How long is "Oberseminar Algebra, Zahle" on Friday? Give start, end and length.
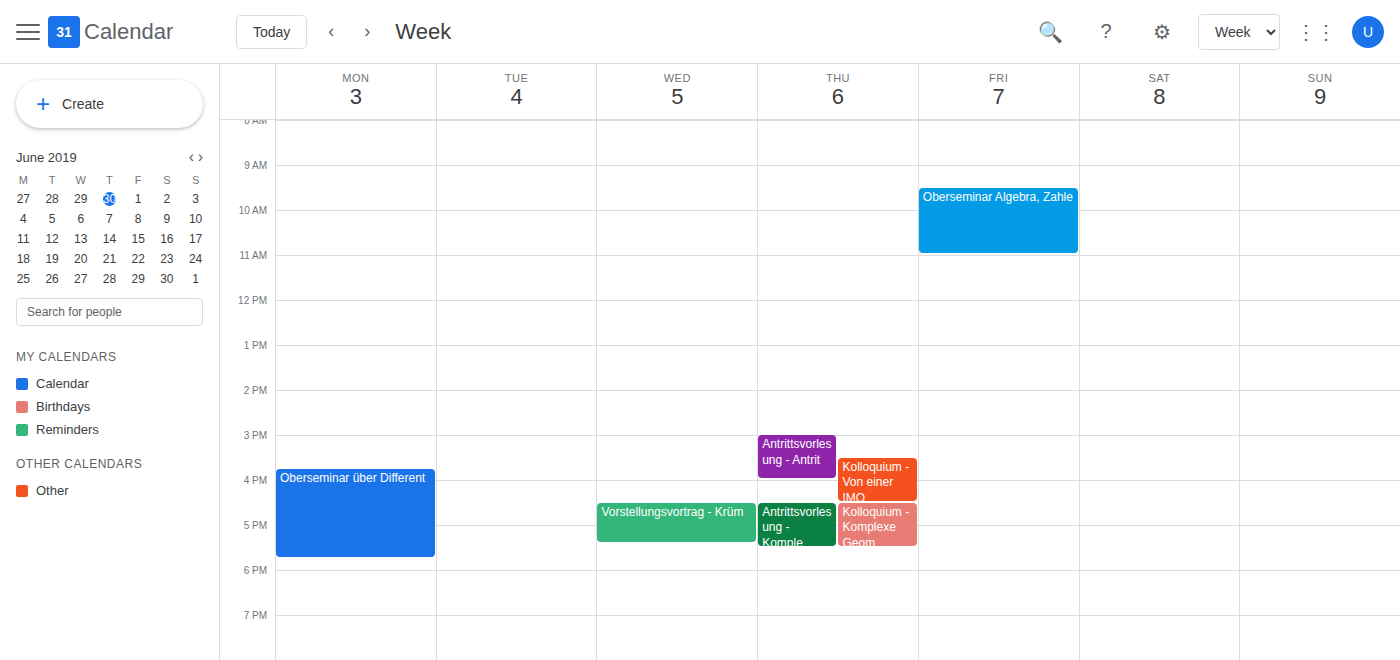
9:30 AM to 11:00 AM, 1 hour 30 minutes